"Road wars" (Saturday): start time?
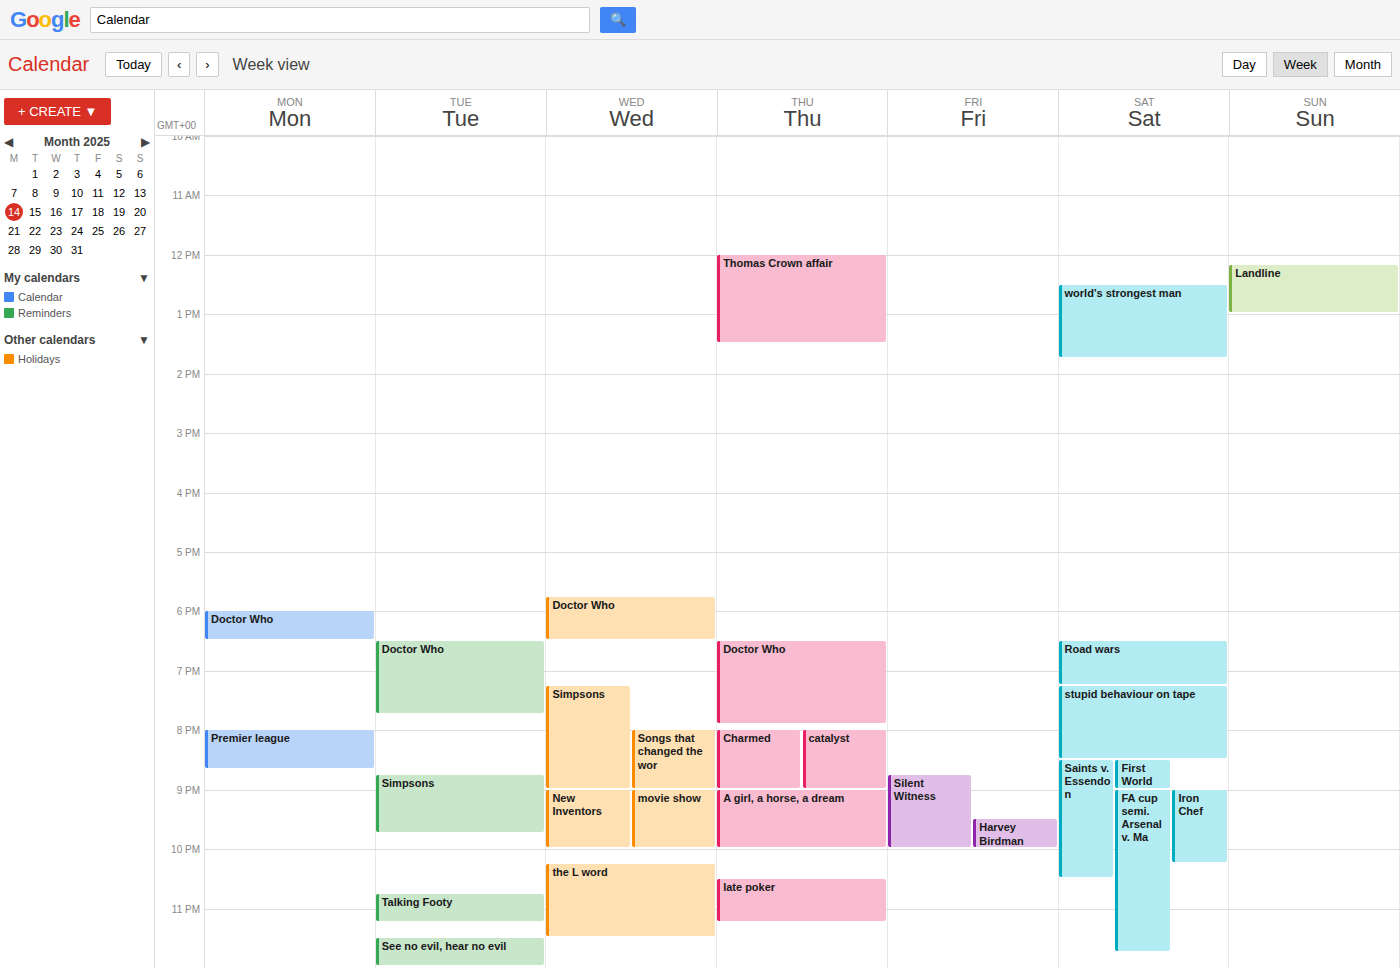
6:30 PM